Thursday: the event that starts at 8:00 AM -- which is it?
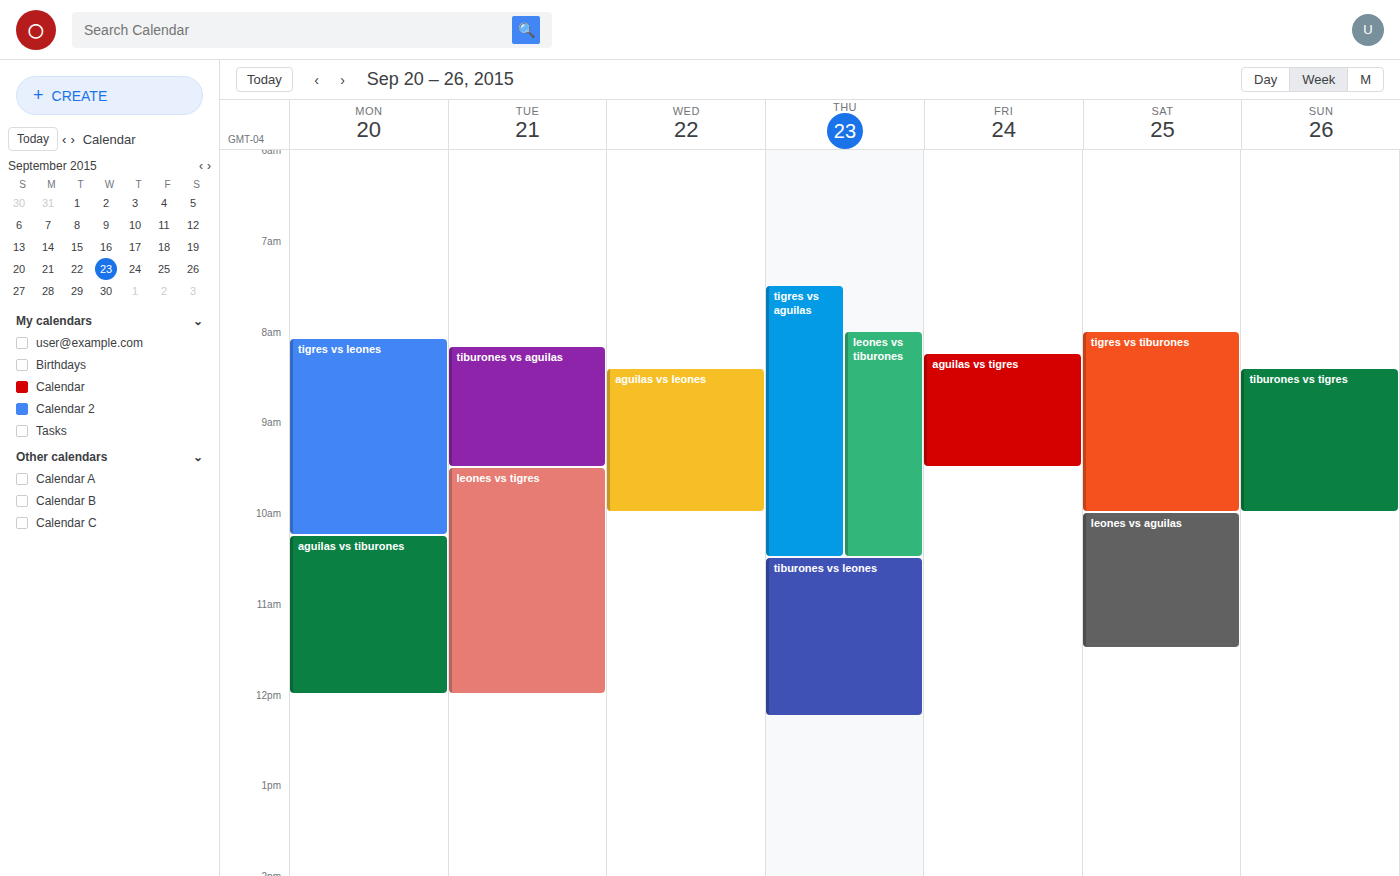
"leones vs tiburones"